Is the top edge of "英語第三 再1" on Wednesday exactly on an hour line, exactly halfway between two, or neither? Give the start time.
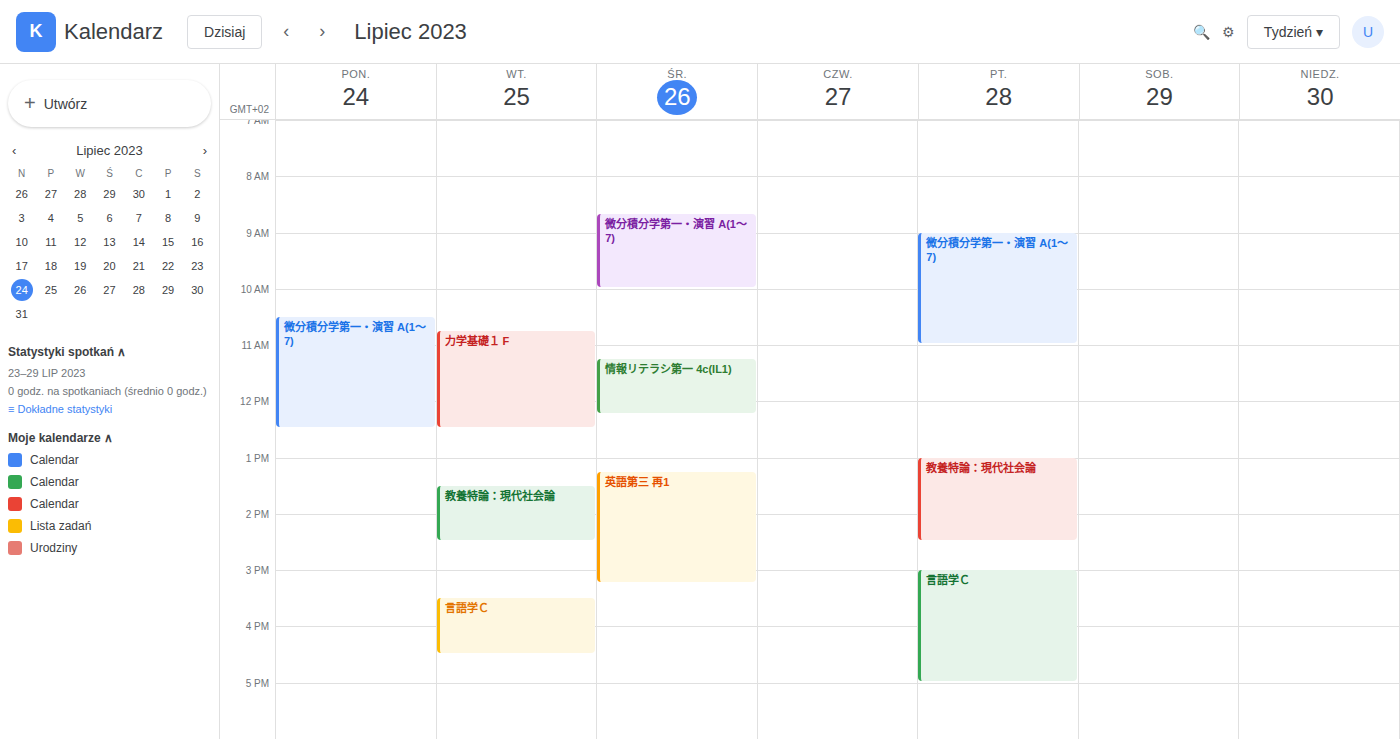
1:15 PM -- neither: a quarter of the way from the 1 PM line to the 2 PM line.